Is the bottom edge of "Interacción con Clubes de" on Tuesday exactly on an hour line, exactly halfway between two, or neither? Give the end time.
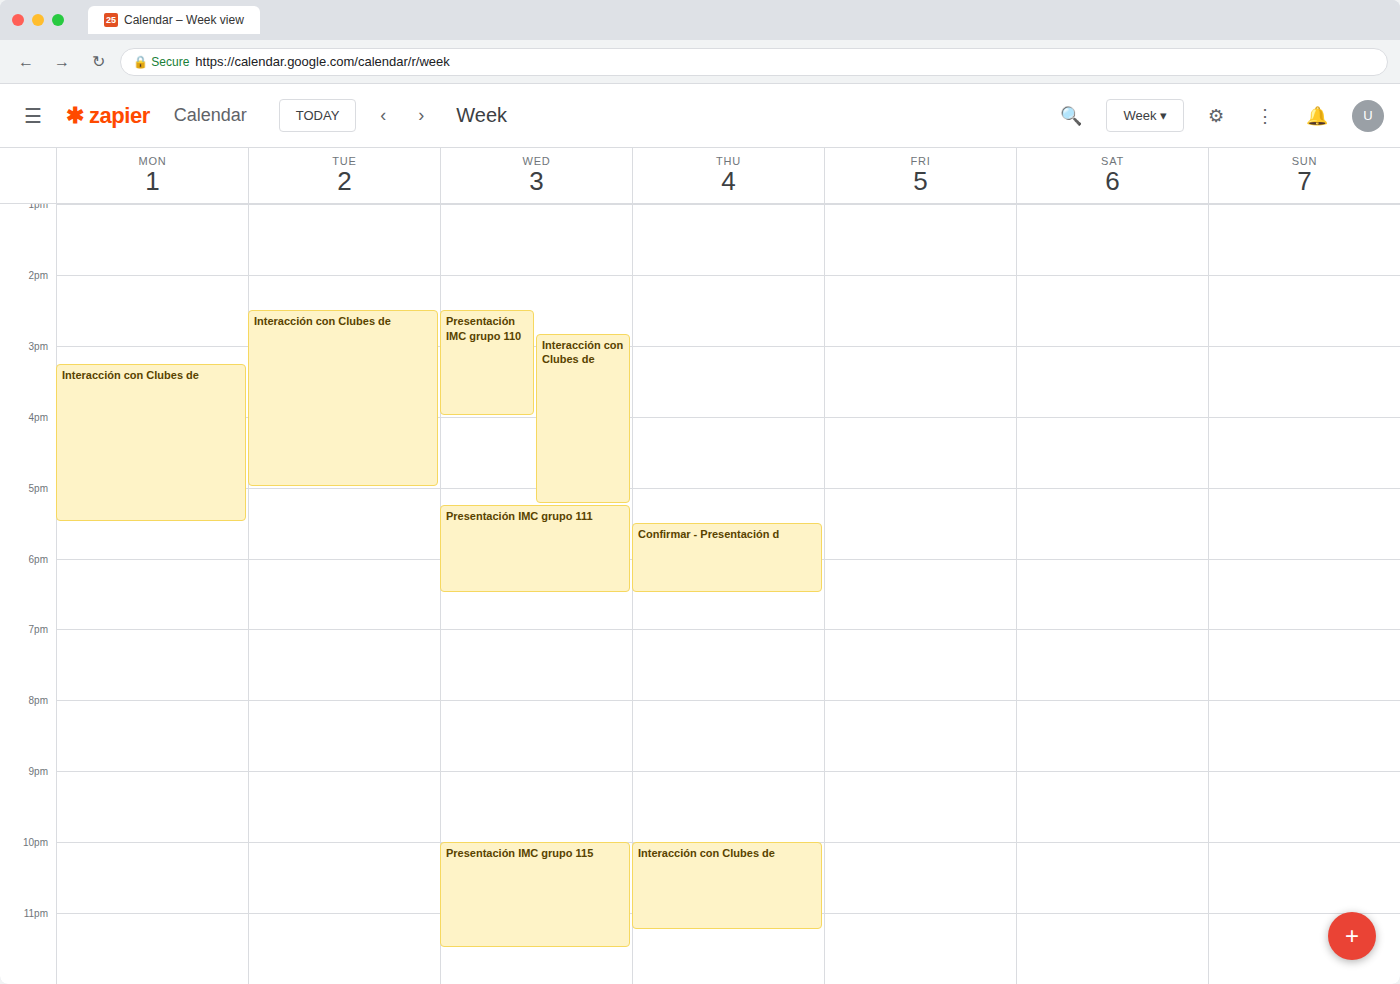
5:00 PM -- exactly on the 5 PM line.